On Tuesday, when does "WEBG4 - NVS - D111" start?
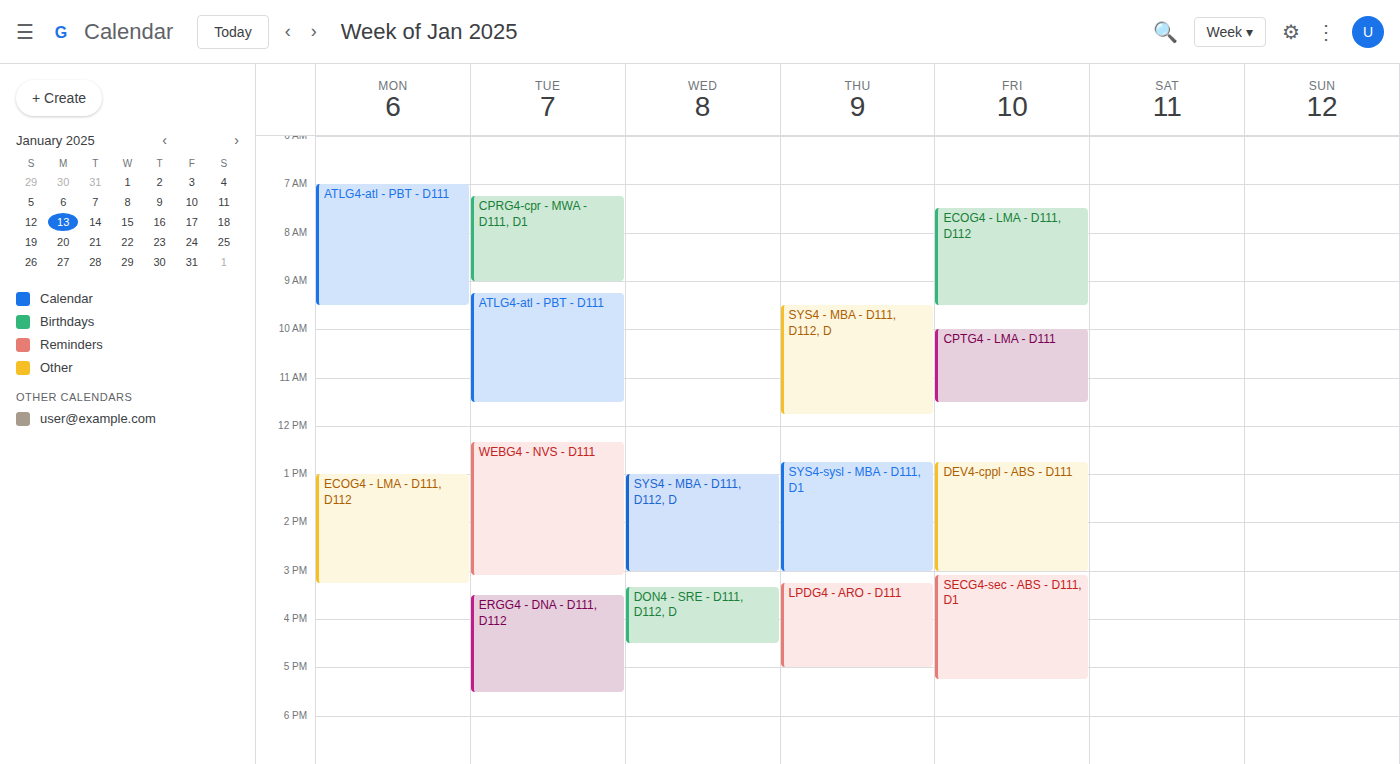
12:20 PM